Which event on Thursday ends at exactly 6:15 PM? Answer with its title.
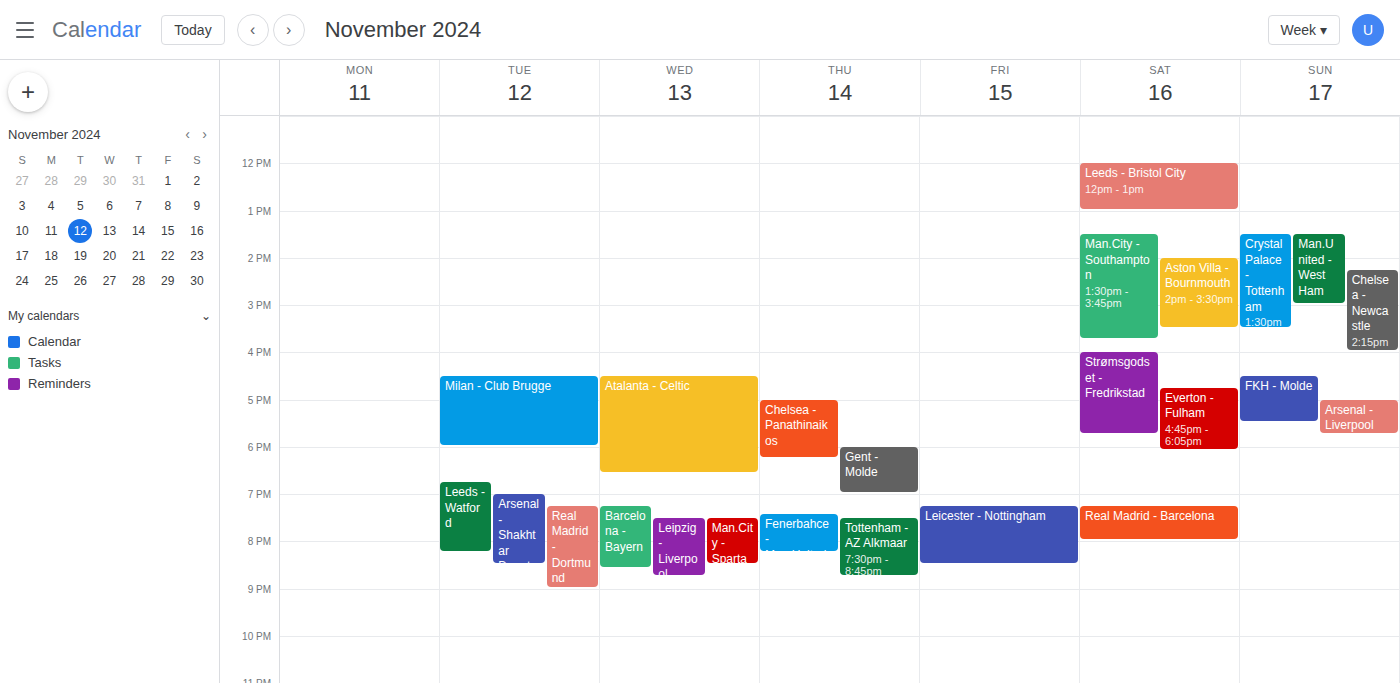
"Chelsea - Panathinaikos"